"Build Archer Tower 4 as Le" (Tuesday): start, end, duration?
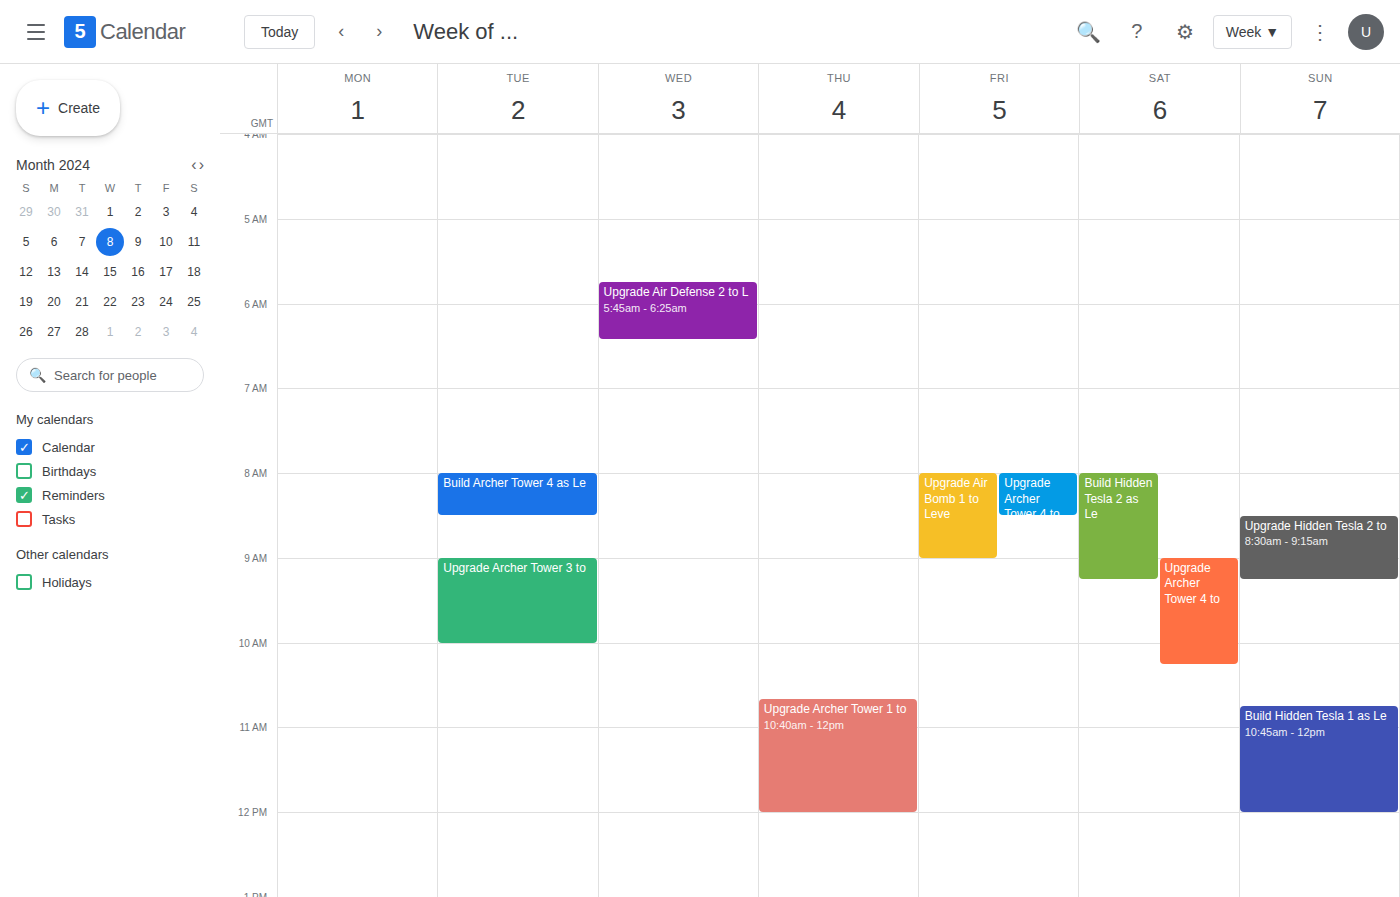
08:00 to 08:30, 30 minutes